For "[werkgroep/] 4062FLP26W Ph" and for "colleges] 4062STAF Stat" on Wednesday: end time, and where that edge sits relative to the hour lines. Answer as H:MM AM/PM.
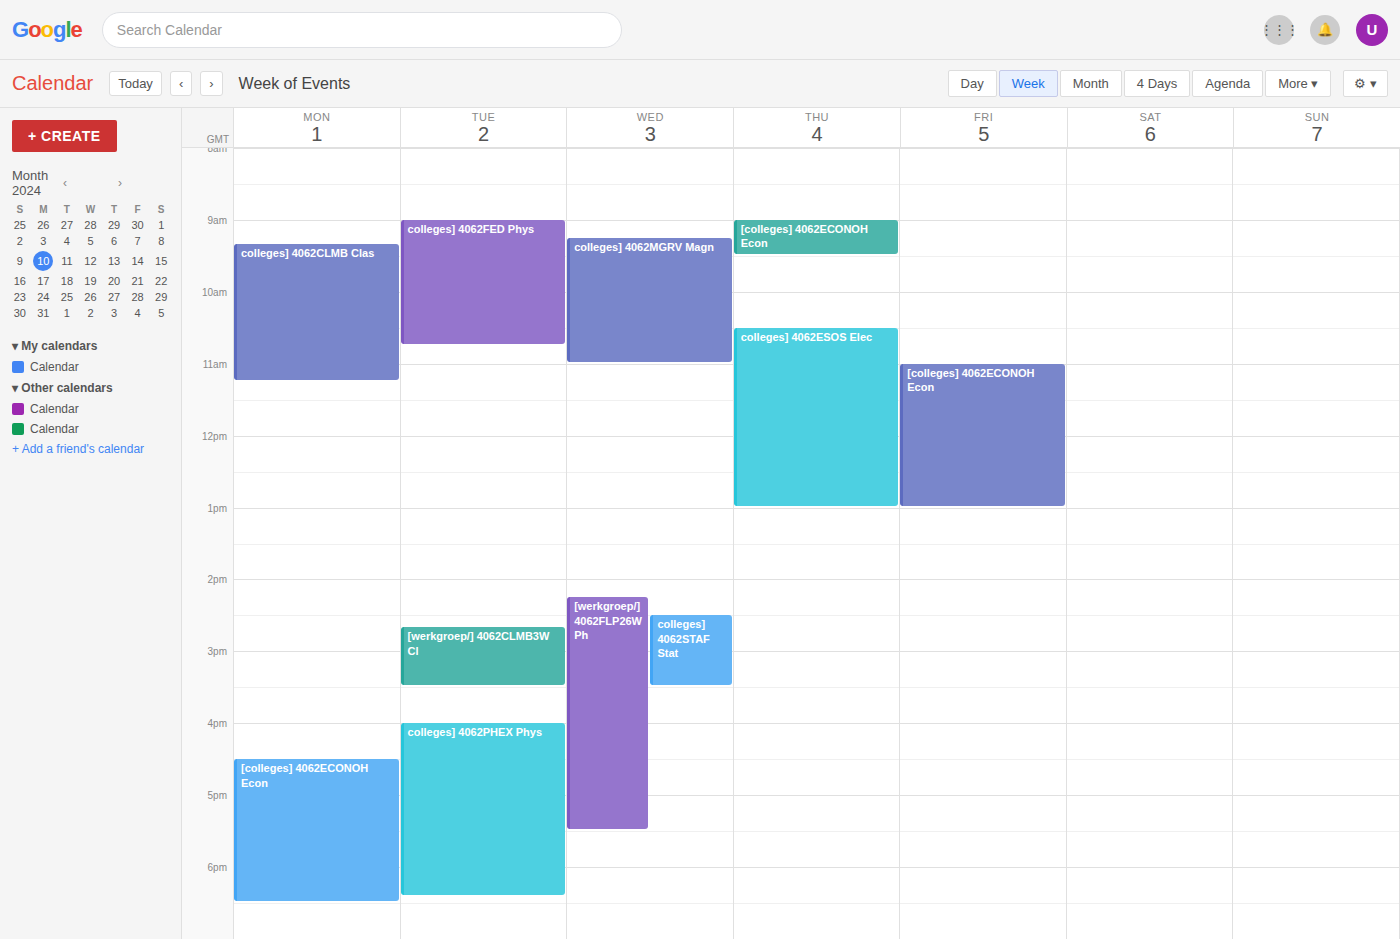
"[werkgroep/] 4062FLP26W Ph": 5:30 PM, halfway between the 5 PM and 6 PM lines. "colleges] 4062STAF Stat": 3:30 PM, halfway between the 3 PM and 4 PM lines.